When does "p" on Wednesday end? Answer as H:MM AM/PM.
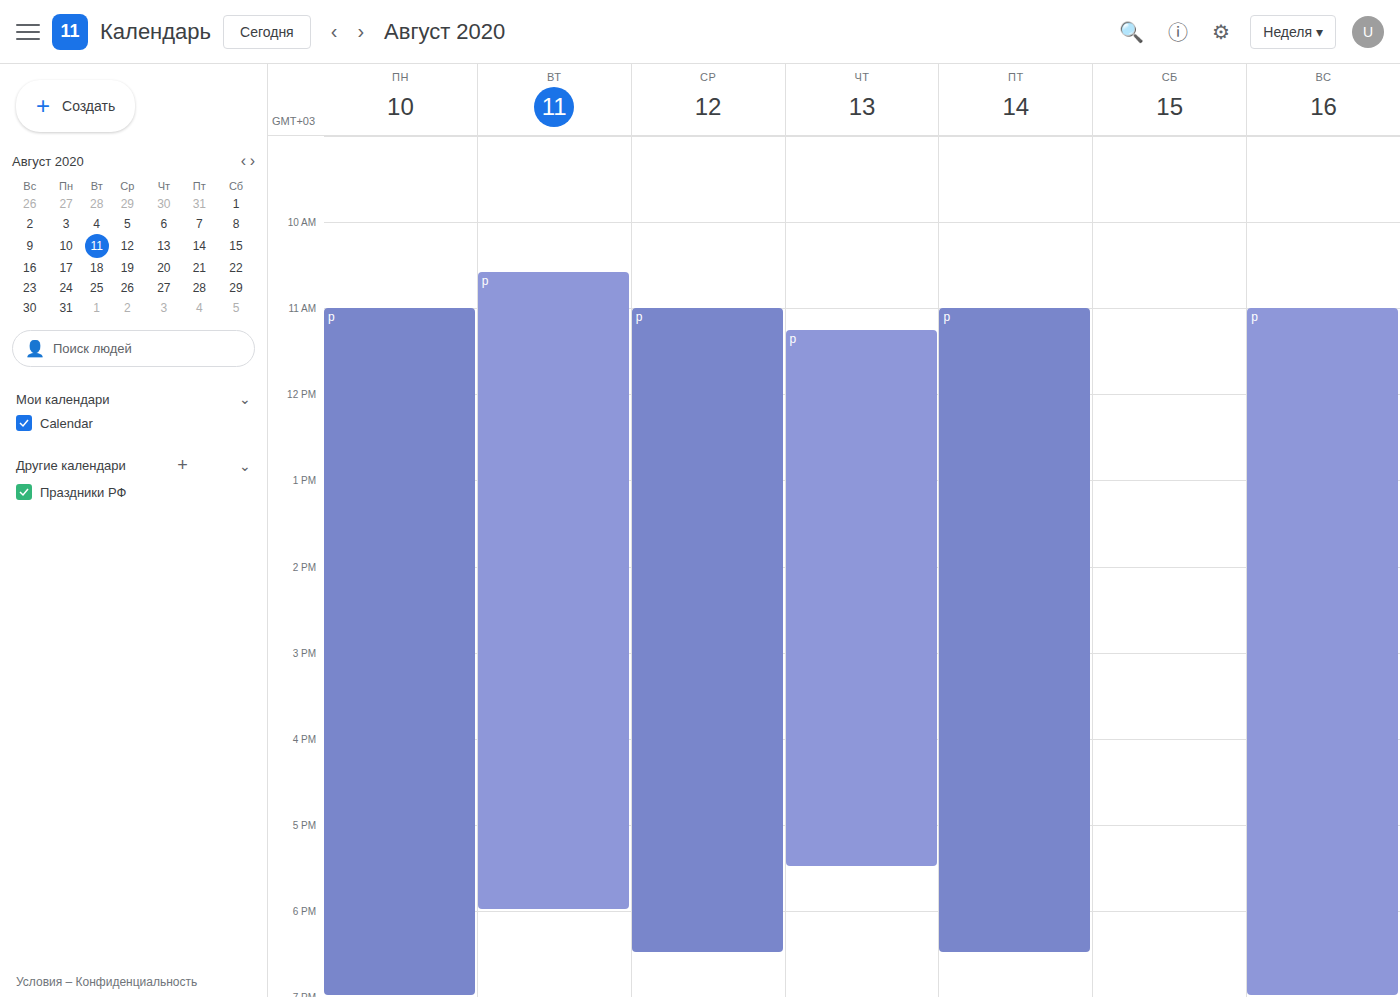
6:30 PM